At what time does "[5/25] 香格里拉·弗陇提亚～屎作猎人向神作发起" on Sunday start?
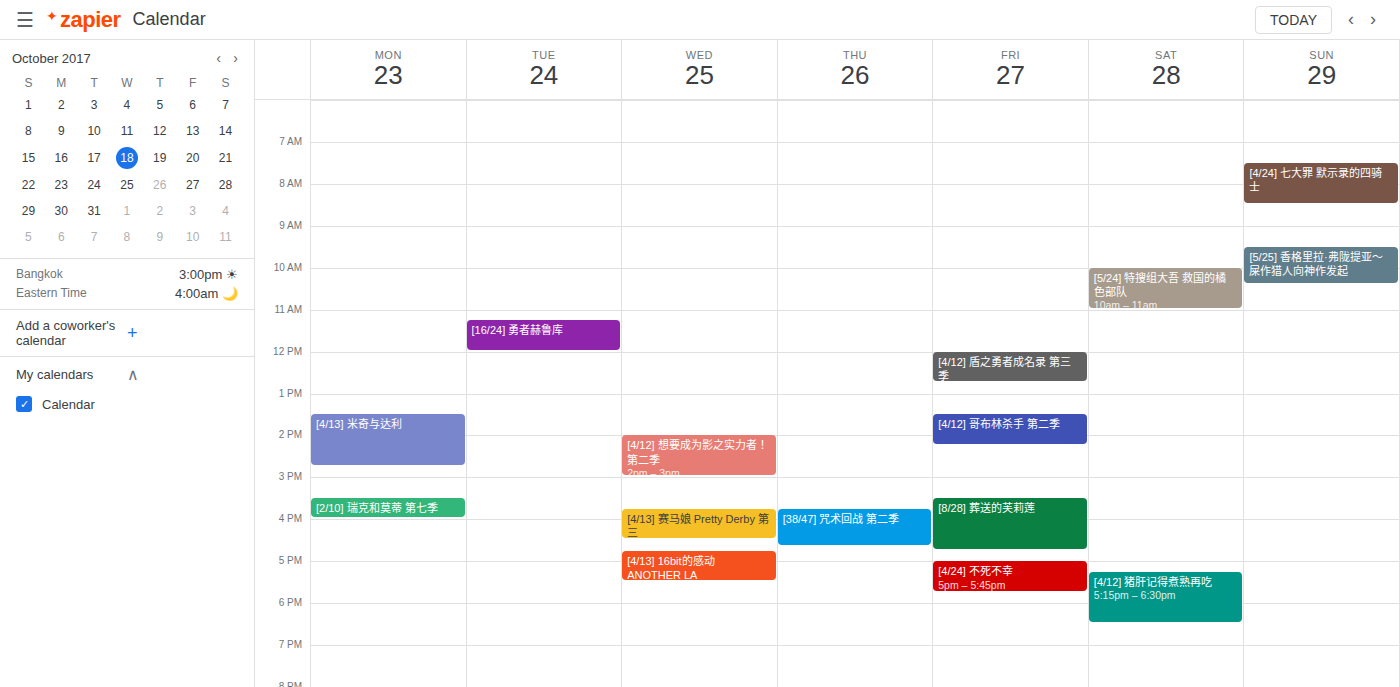
9:30 AM